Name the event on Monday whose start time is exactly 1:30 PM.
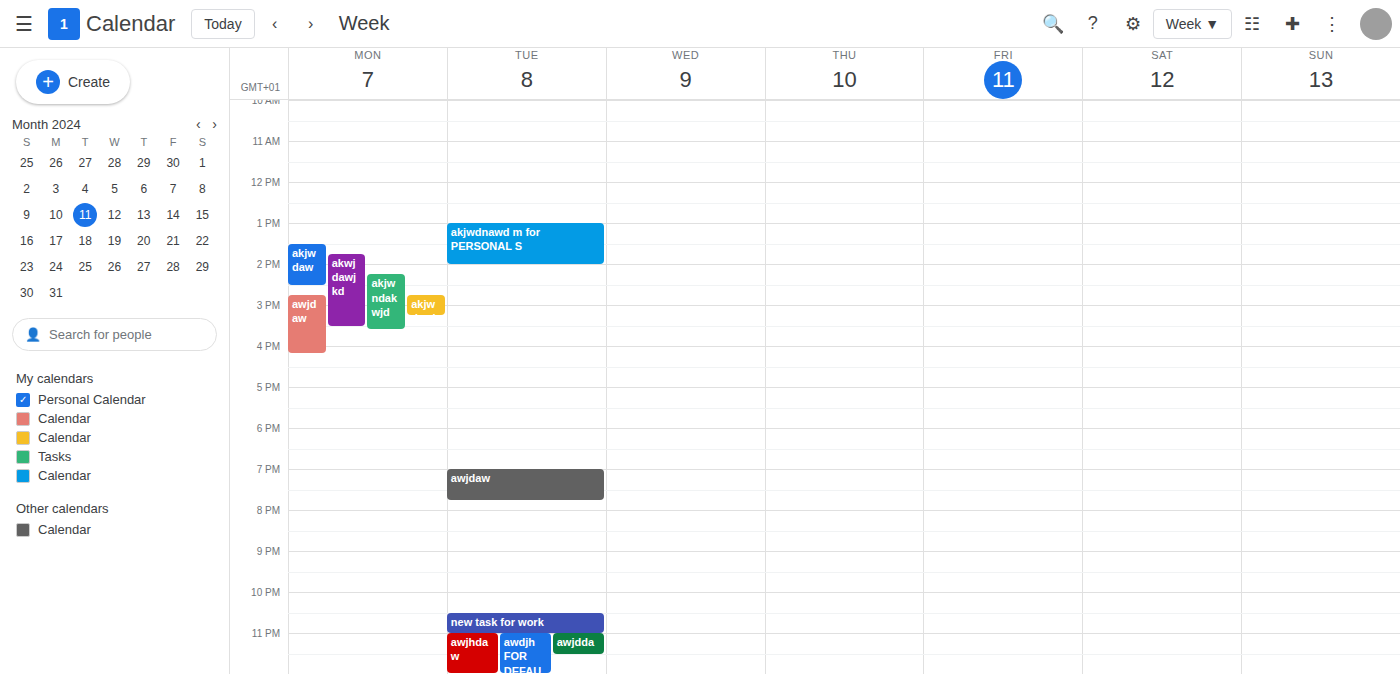
"akjwdaw"